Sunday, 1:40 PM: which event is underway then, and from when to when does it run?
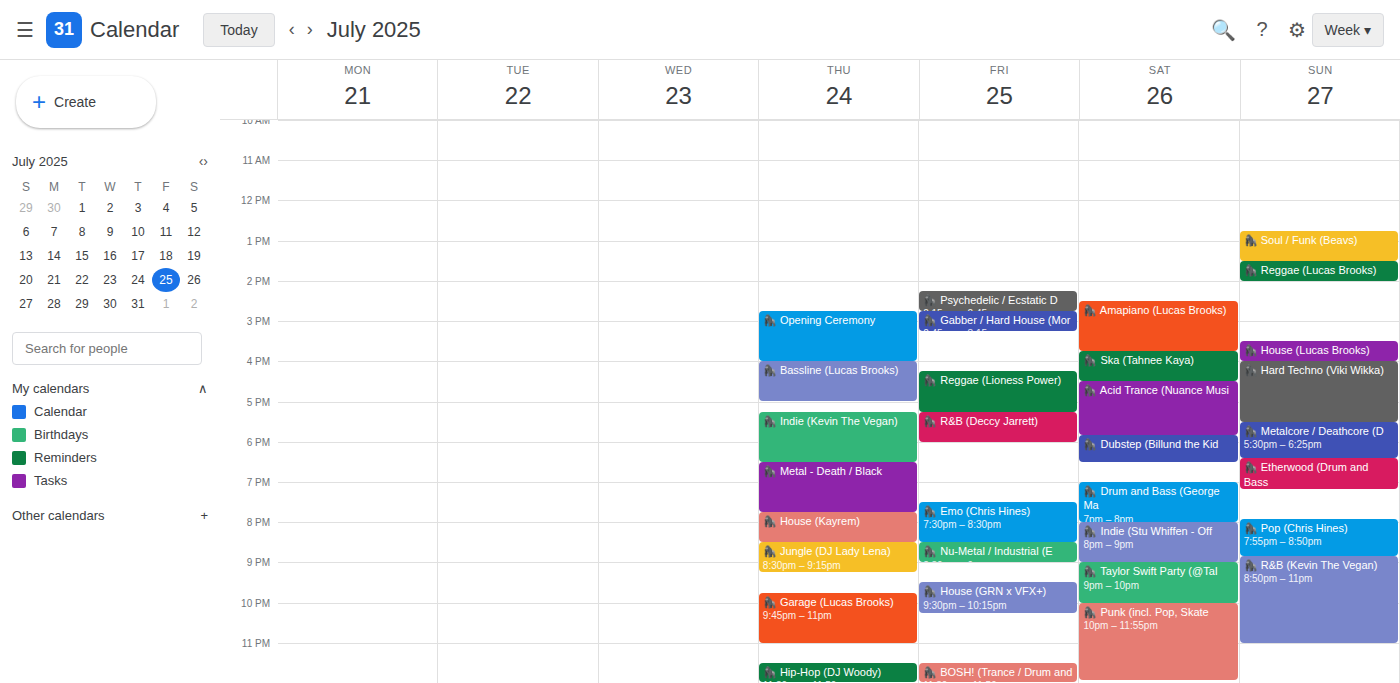
"🦍 Reggae (Lucas Brooks)", 1:30 PM to 2:00 PM